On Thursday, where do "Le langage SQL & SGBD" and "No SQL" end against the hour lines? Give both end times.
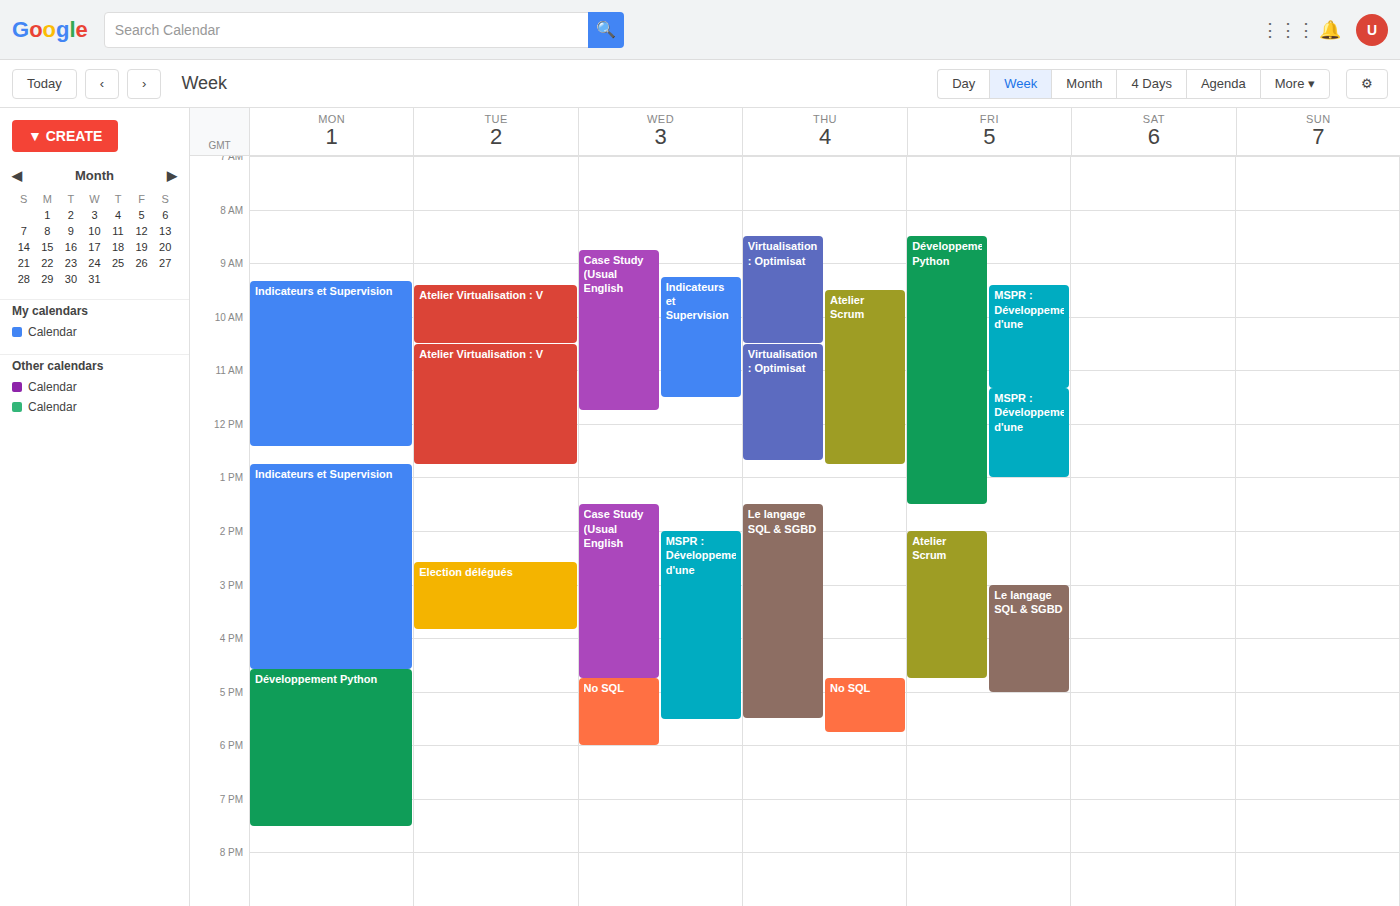
"Le langage SQL & SGBD": 5:30 PM, halfway between the 5 PM and 6 PM lines. "No SQL": 5:45 PM, neither: three quarters of the way from the 5 PM line to the 6 PM line.